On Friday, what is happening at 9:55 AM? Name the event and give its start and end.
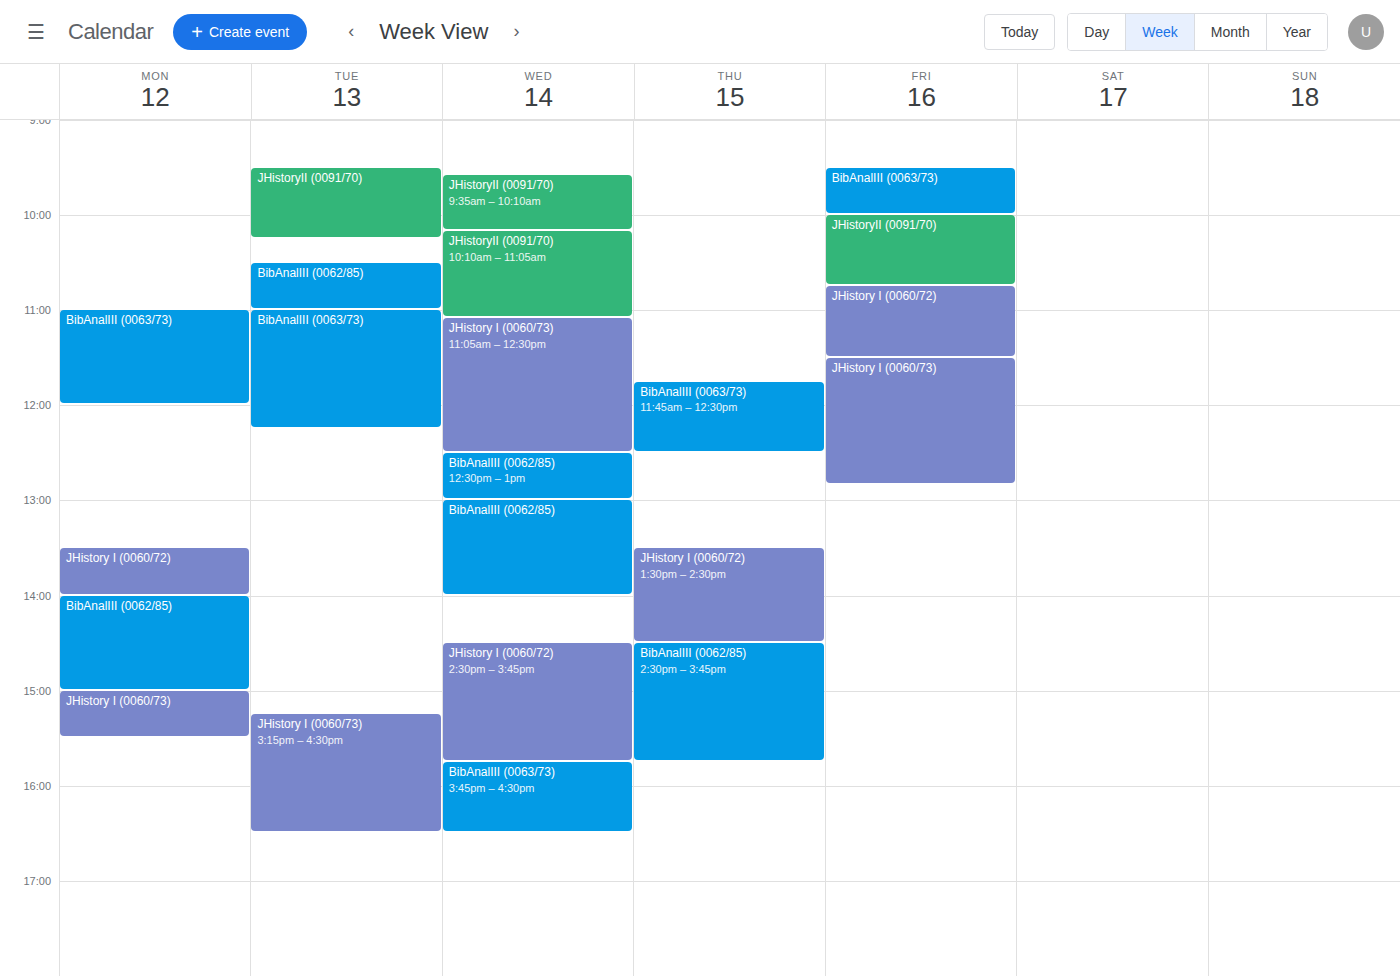
"BibAnalIII (0063/73)", 9:30 AM to 10:00 AM